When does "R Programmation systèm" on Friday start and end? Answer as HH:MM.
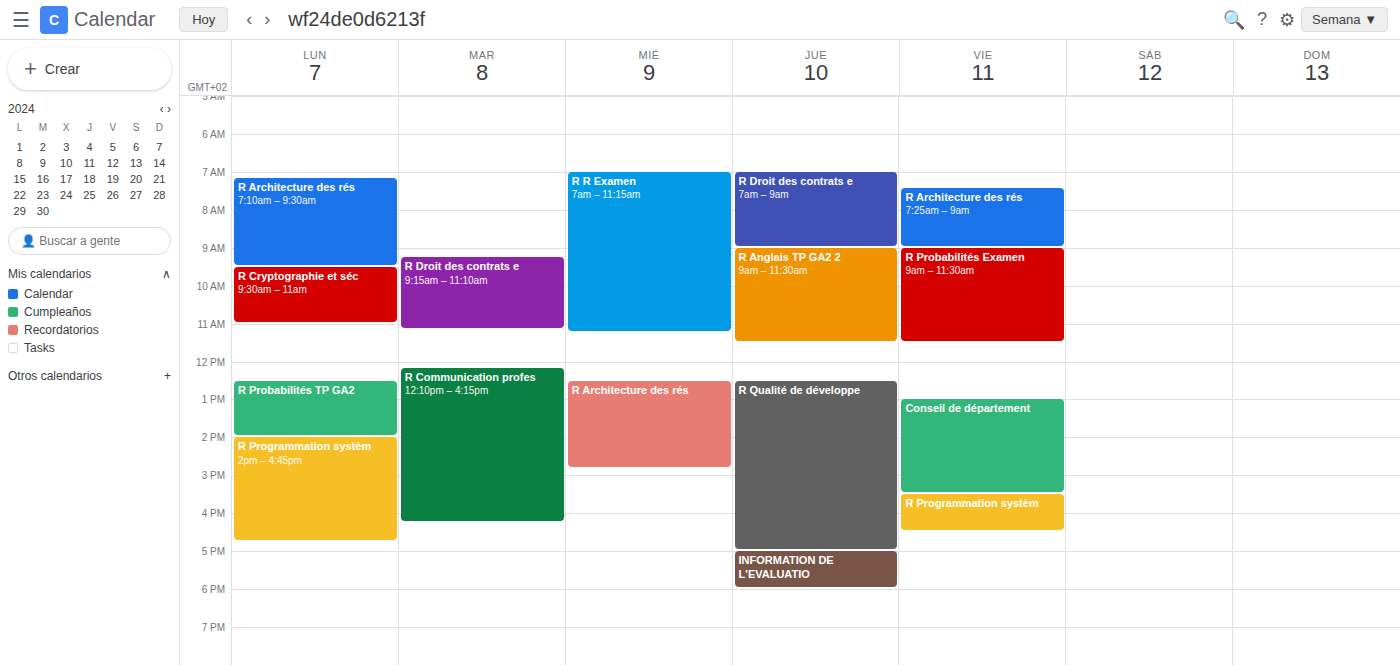
15:30 to 16:30